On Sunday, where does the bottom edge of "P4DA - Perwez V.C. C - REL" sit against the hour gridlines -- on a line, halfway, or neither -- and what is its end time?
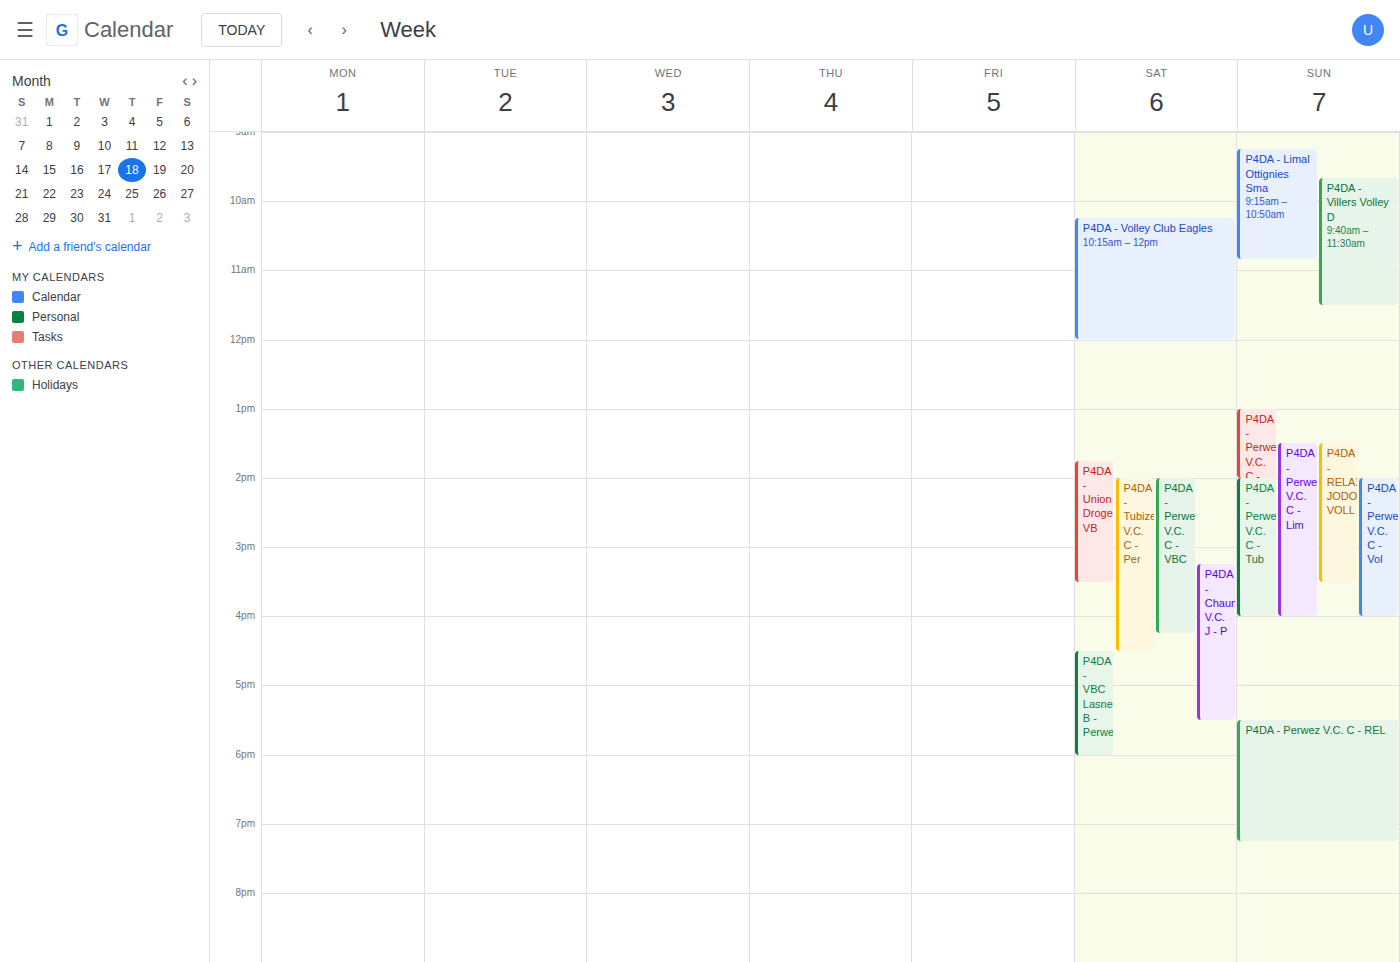
7:15 PM -- neither: a quarter of the way from the 7 PM line to the 8 PM line.